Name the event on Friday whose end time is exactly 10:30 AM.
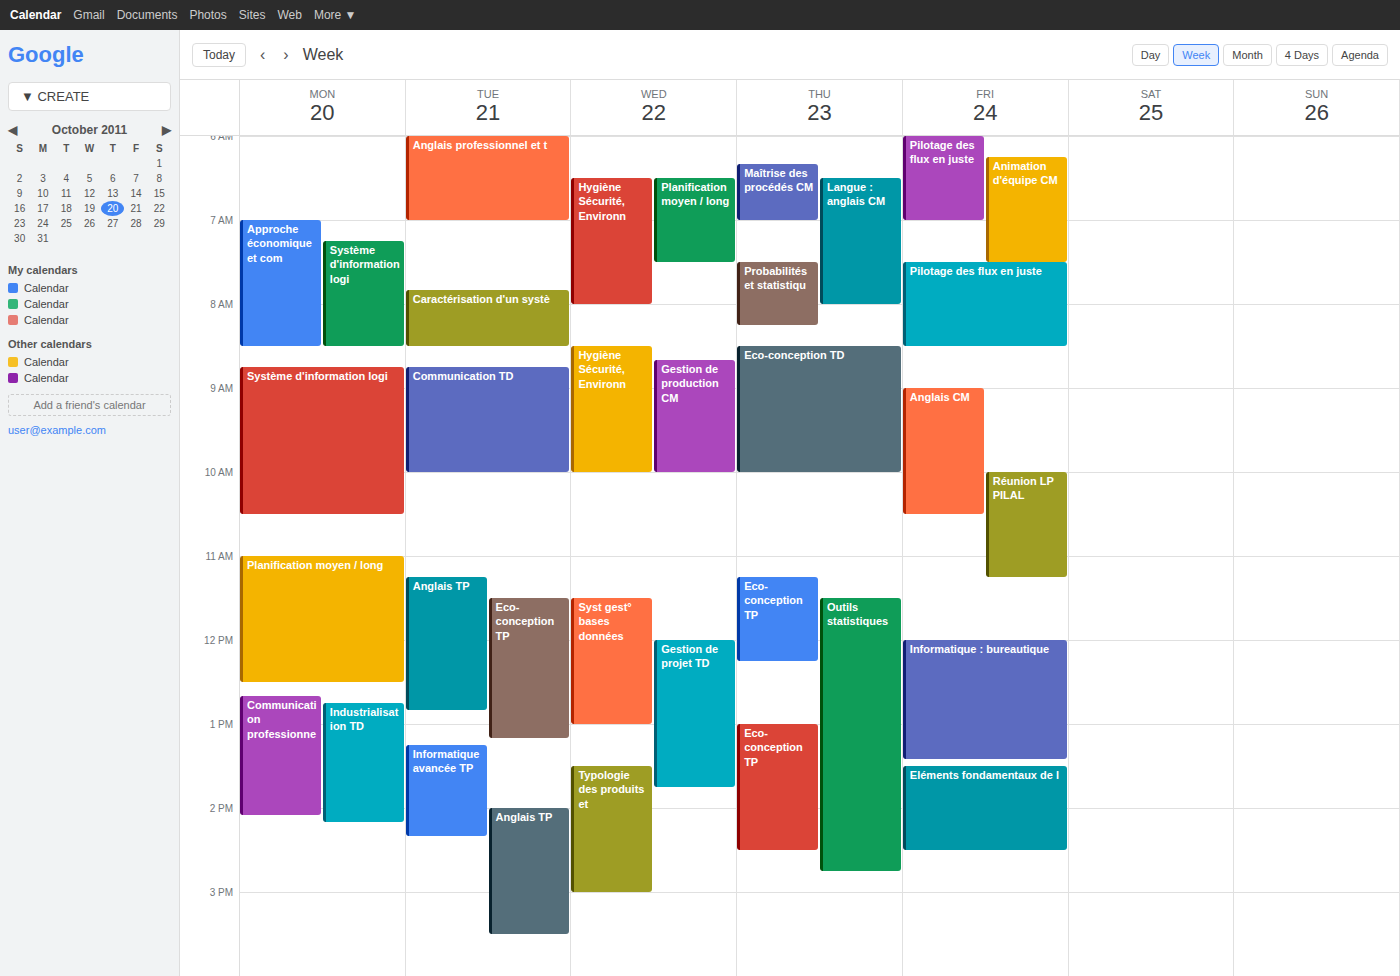
"Anglais CM"